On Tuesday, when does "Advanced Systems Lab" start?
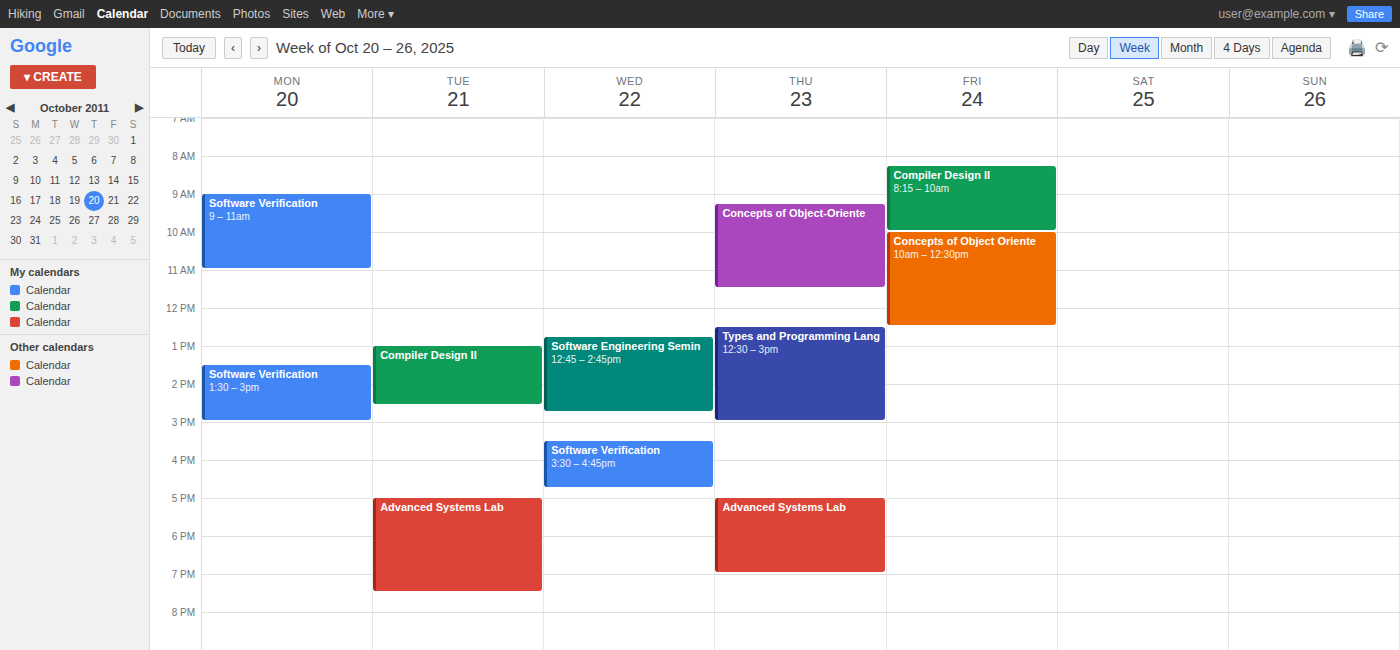
5:00 PM